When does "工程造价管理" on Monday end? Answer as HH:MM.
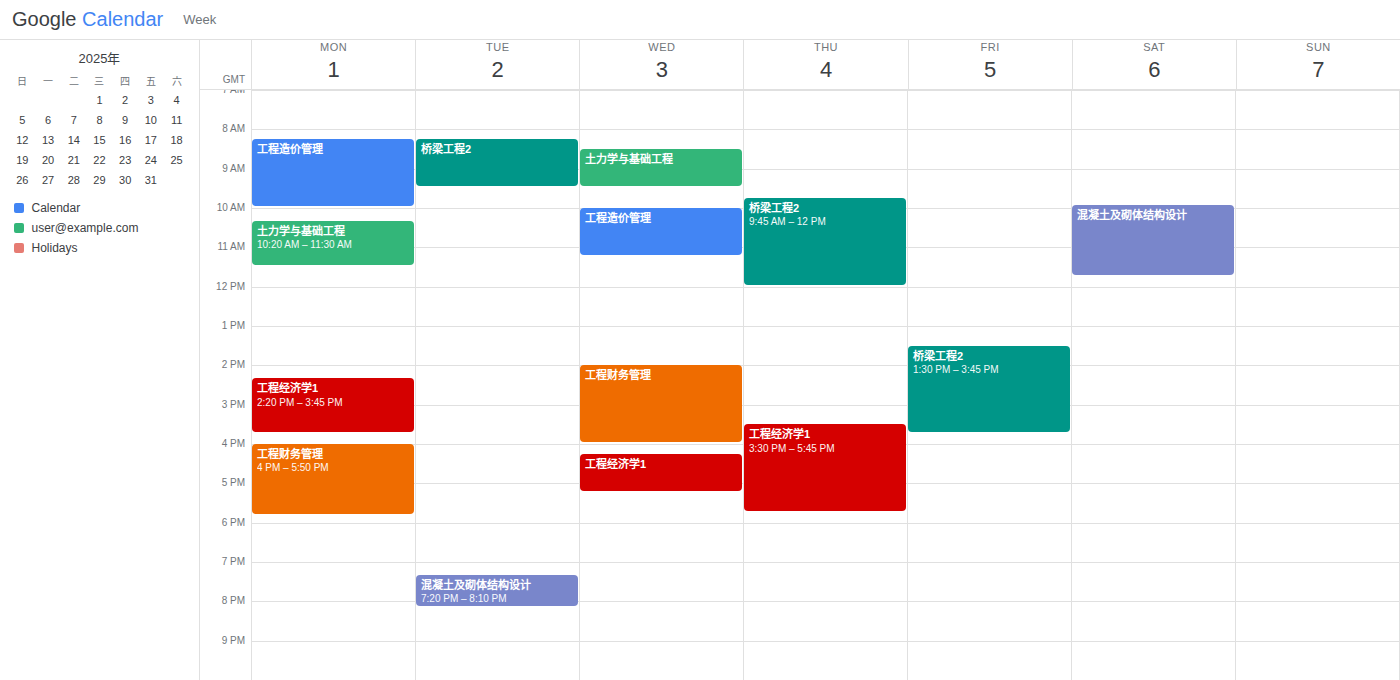
10:00